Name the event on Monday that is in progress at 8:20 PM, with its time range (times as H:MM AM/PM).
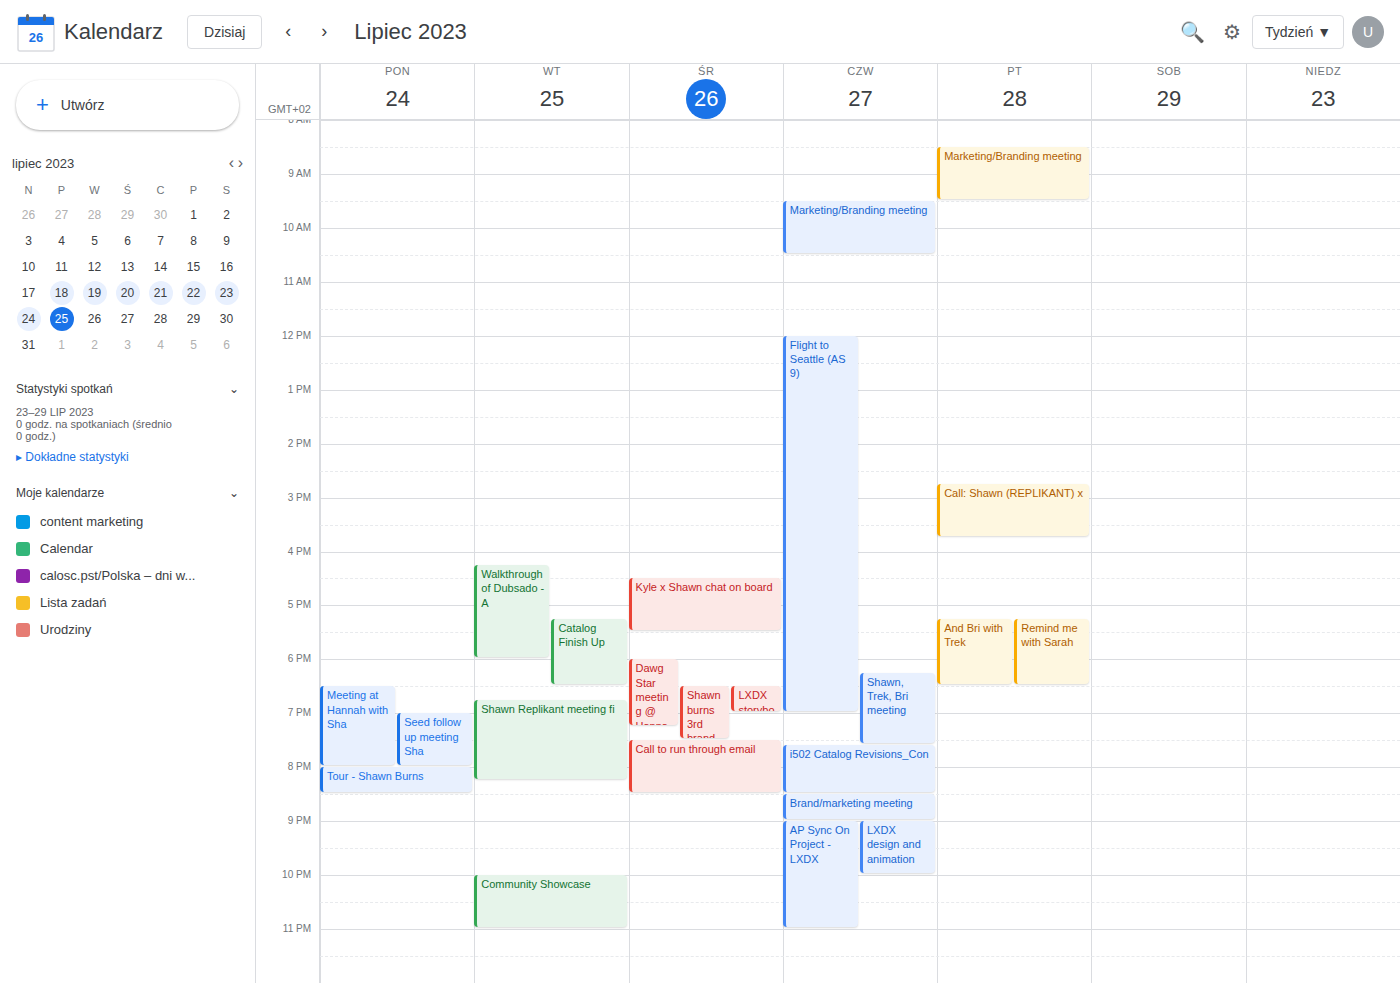
"Tour - Shawn Burns", 8:00 PM to 8:30 PM